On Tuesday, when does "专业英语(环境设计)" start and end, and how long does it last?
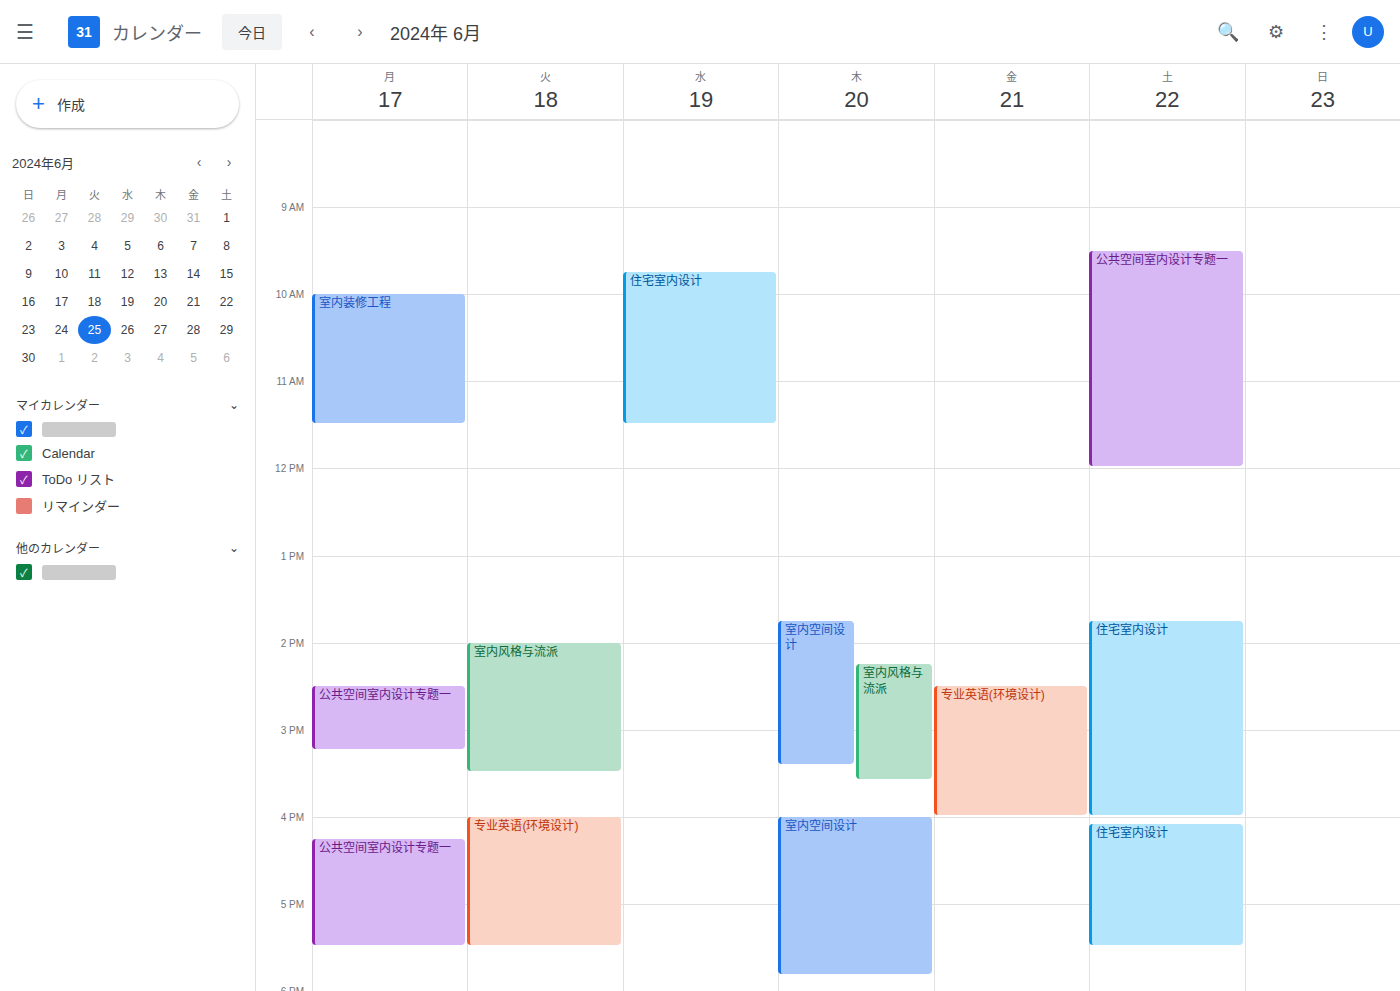
4:00 PM to 5:30 PM, 1 hour 30 minutes